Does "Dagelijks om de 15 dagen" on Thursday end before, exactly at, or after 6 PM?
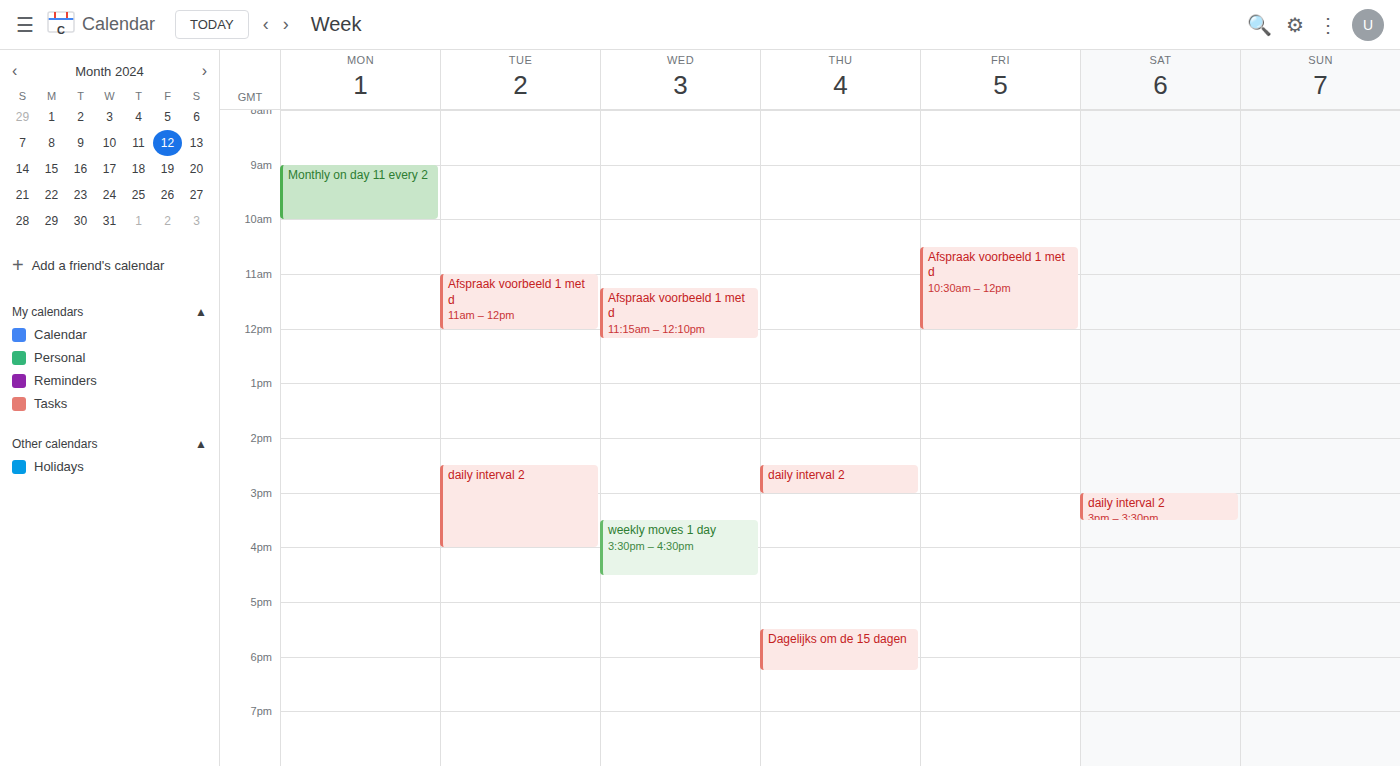
6:15 PM -- after 6 PM, 15 minutes below the 6 PM line.